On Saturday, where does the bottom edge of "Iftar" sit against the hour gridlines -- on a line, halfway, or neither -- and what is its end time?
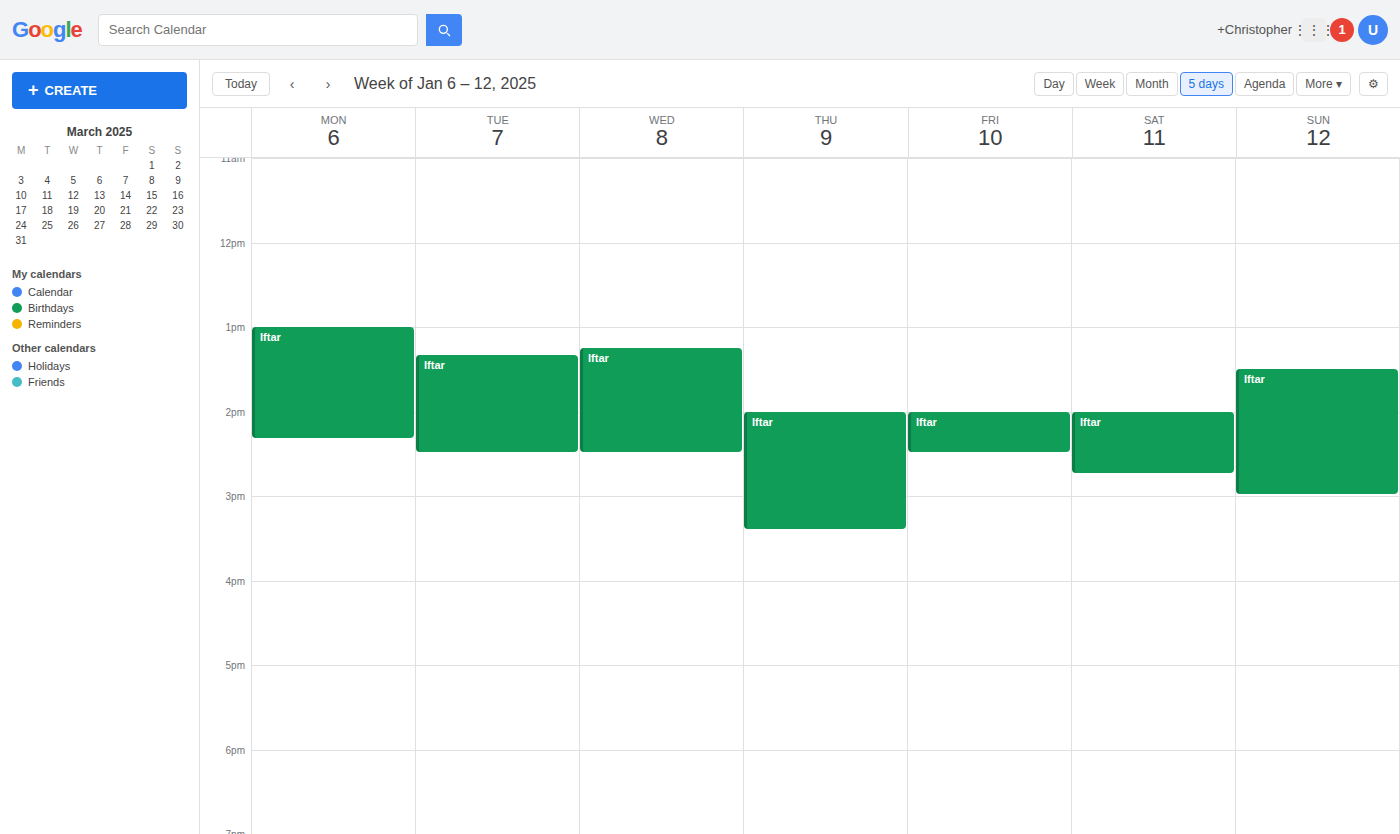
2:45 PM -- neither: three quarters of the way from the 2 PM line to the 3 PM line.